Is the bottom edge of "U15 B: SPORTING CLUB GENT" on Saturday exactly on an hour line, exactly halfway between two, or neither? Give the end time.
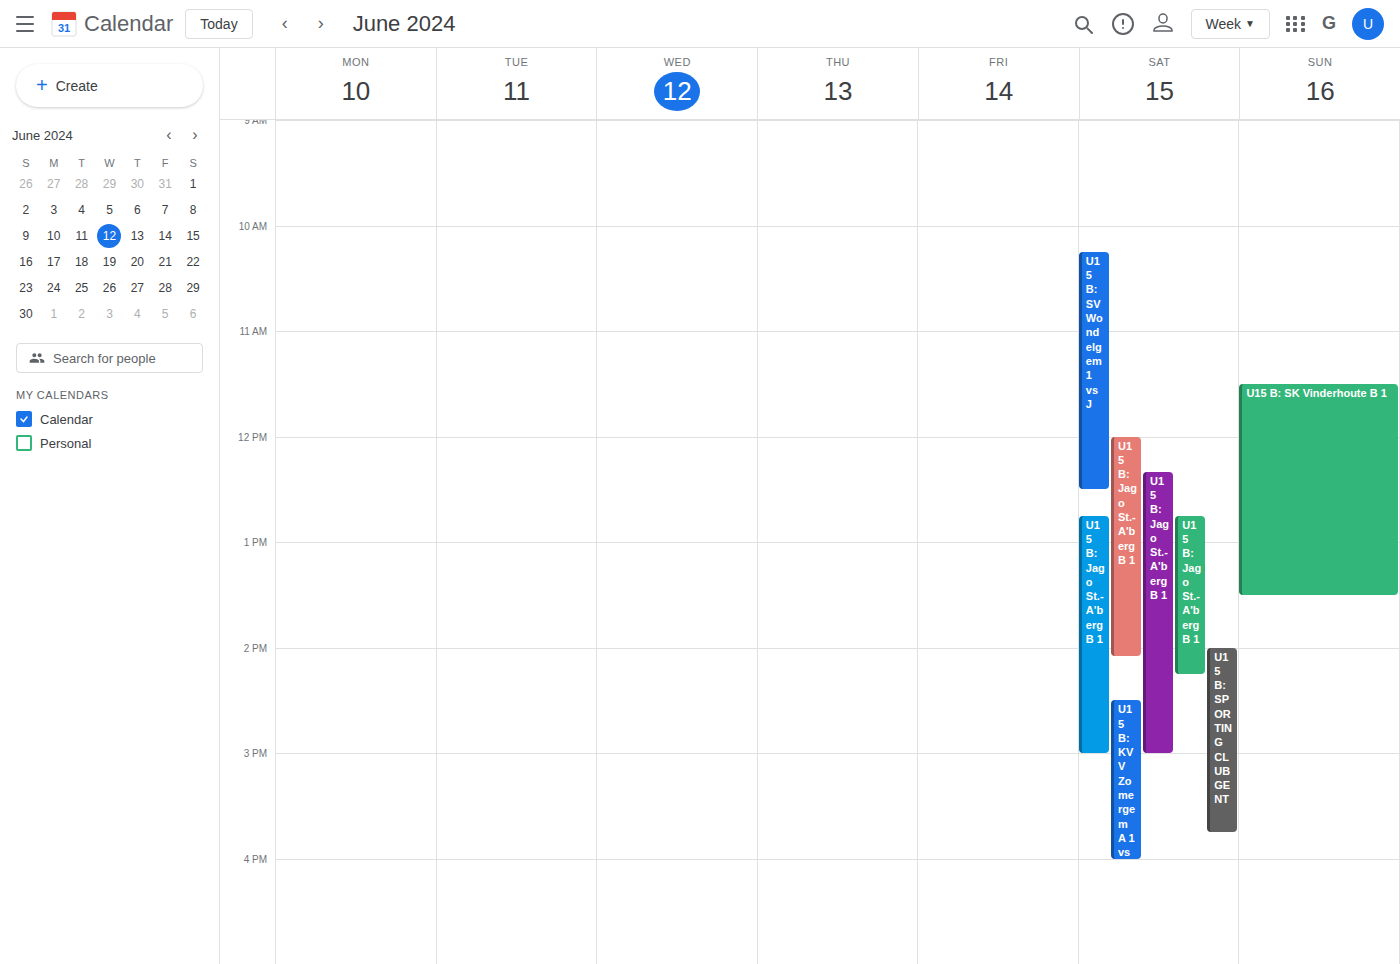
3:45 PM -- neither: three quarters of the way from the 3 PM line to the 4 PM line.